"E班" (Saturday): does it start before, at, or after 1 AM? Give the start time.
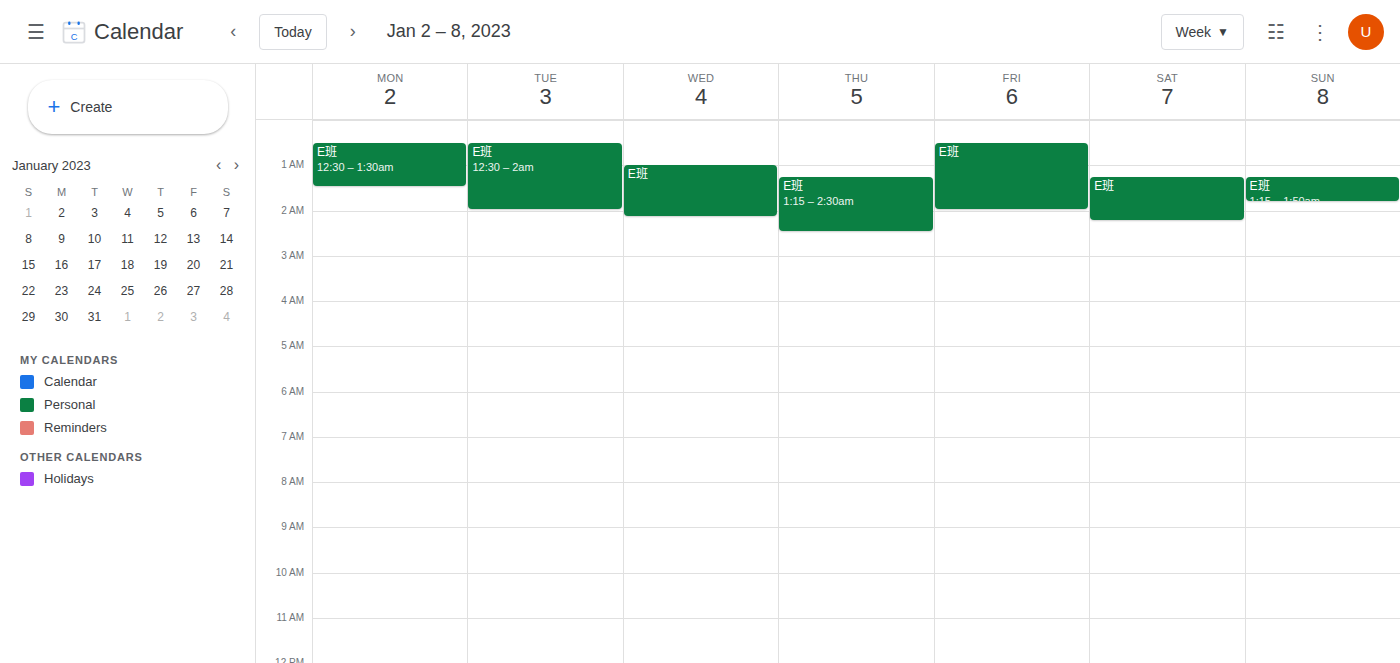
1:15 AM -- after 1 AM, 15 minutes below the 1 AM line.